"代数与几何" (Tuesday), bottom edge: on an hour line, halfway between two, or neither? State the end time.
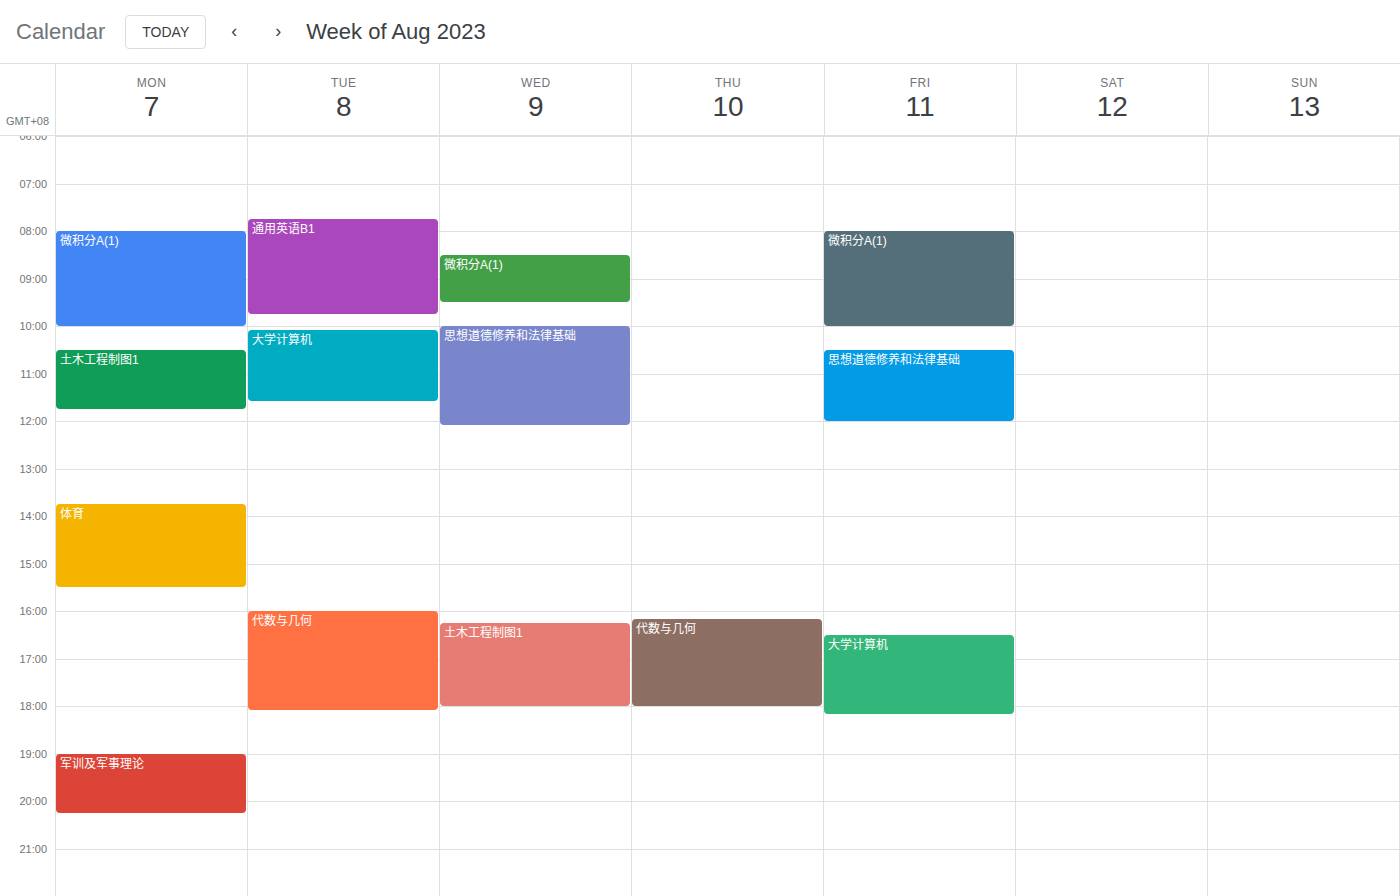
6:05 PM -- neither: 5 minutes below the 6 PM line and 55 minutes above the 7 PM line.